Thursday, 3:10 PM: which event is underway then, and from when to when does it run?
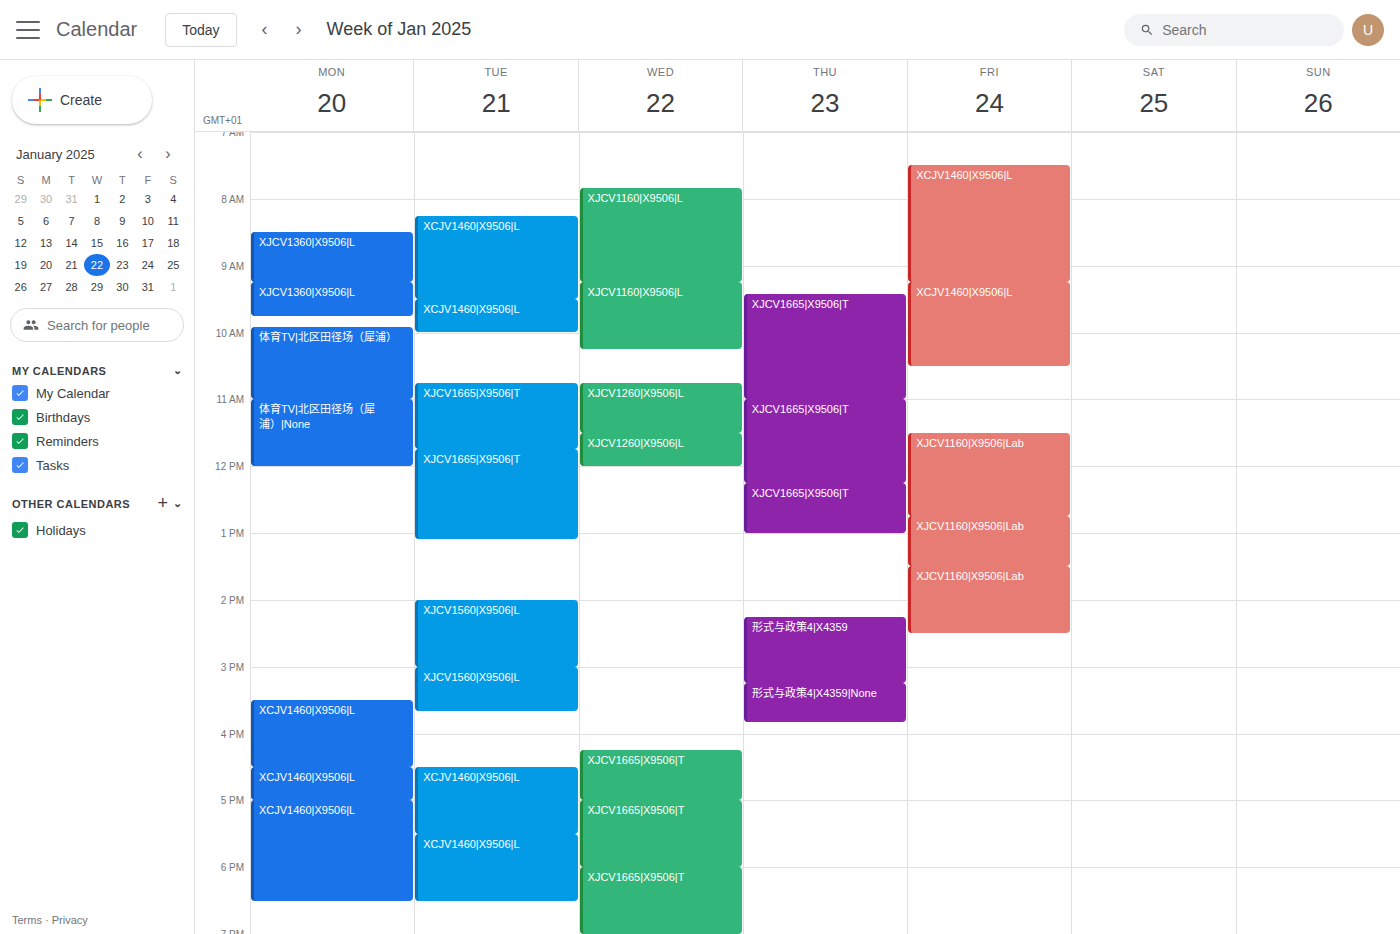
"形式与政策4|X4359", 2:15 PM to 3:15 PM